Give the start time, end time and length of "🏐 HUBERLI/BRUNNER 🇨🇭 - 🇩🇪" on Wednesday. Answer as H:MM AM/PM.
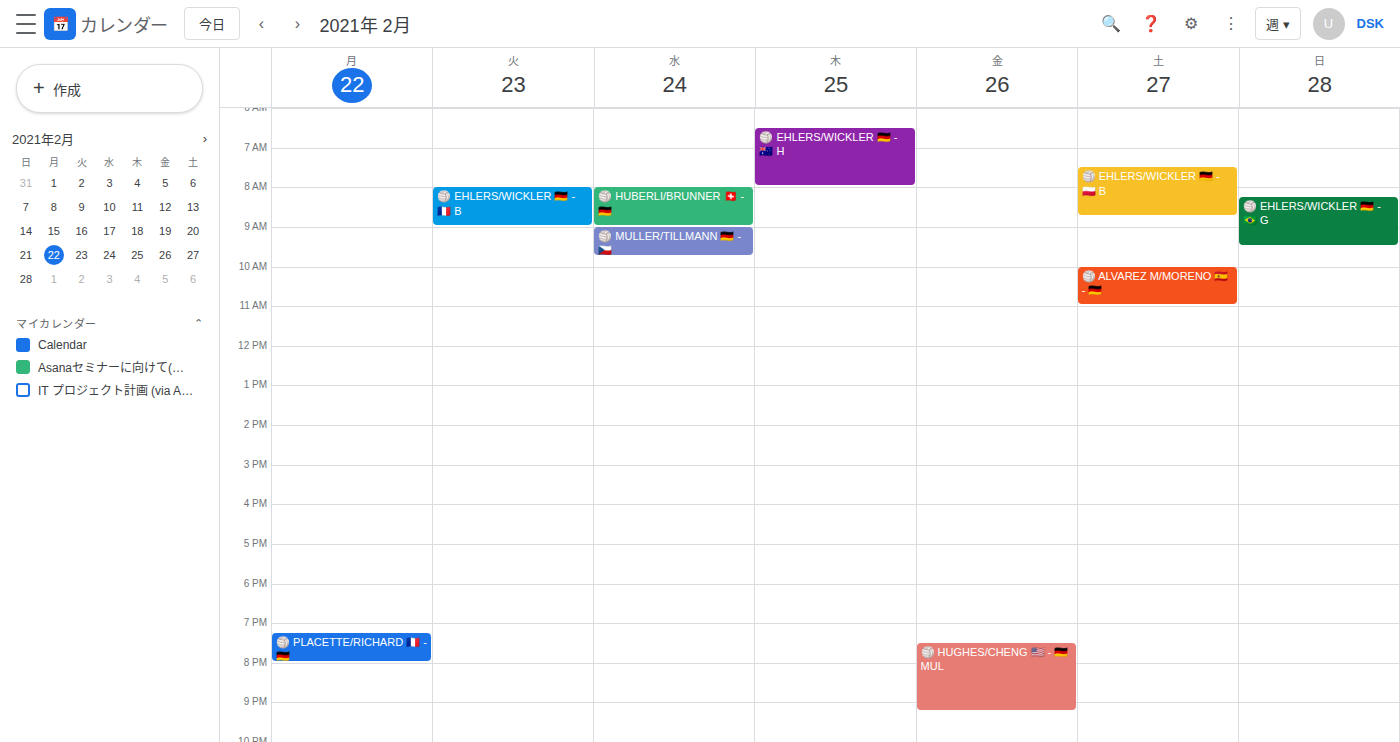
8:00 AM to 9:00 AM, 1 hour